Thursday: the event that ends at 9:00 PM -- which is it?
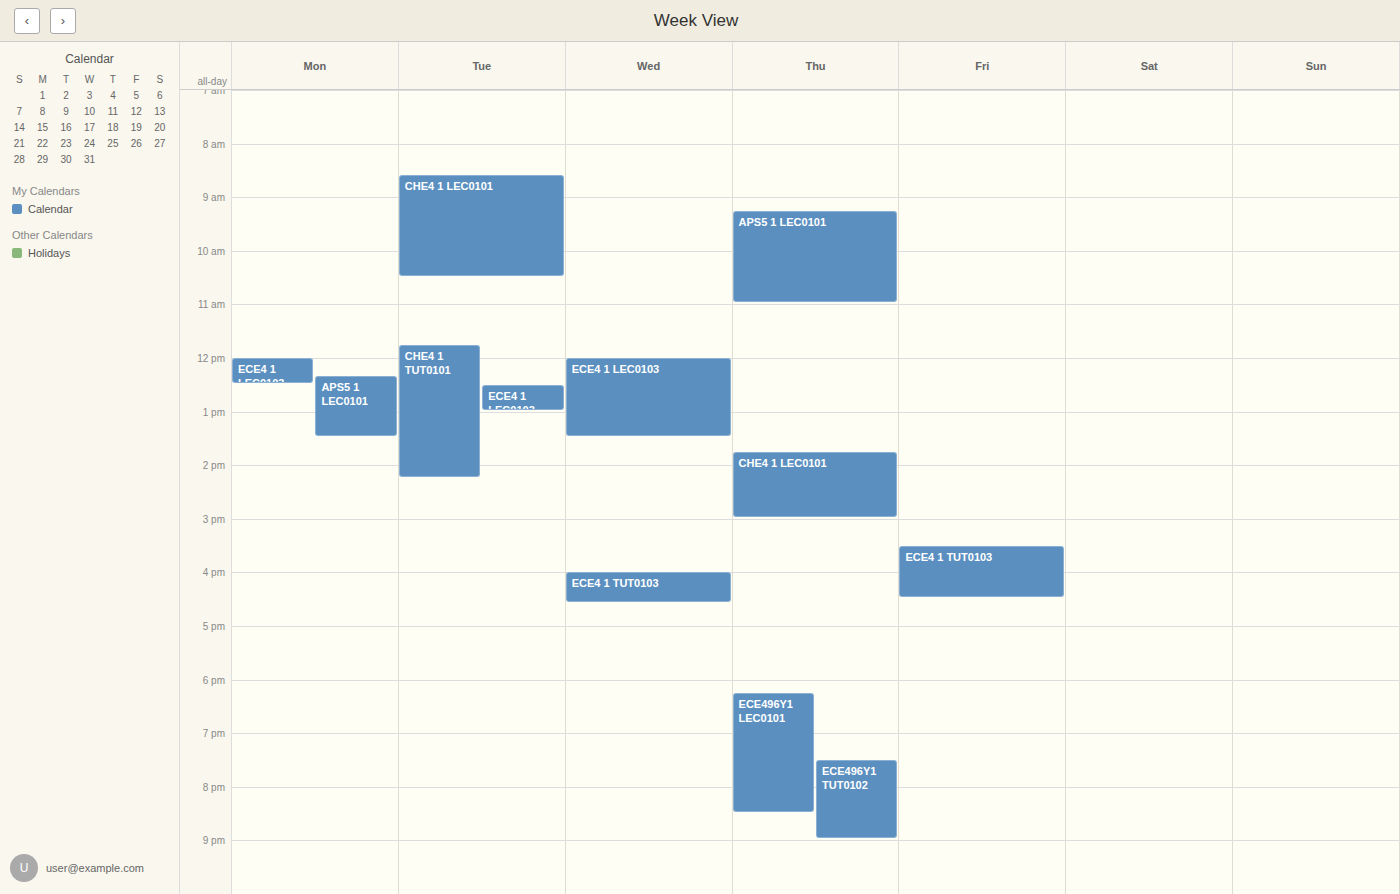
"ECE496Y1 TUT0102"